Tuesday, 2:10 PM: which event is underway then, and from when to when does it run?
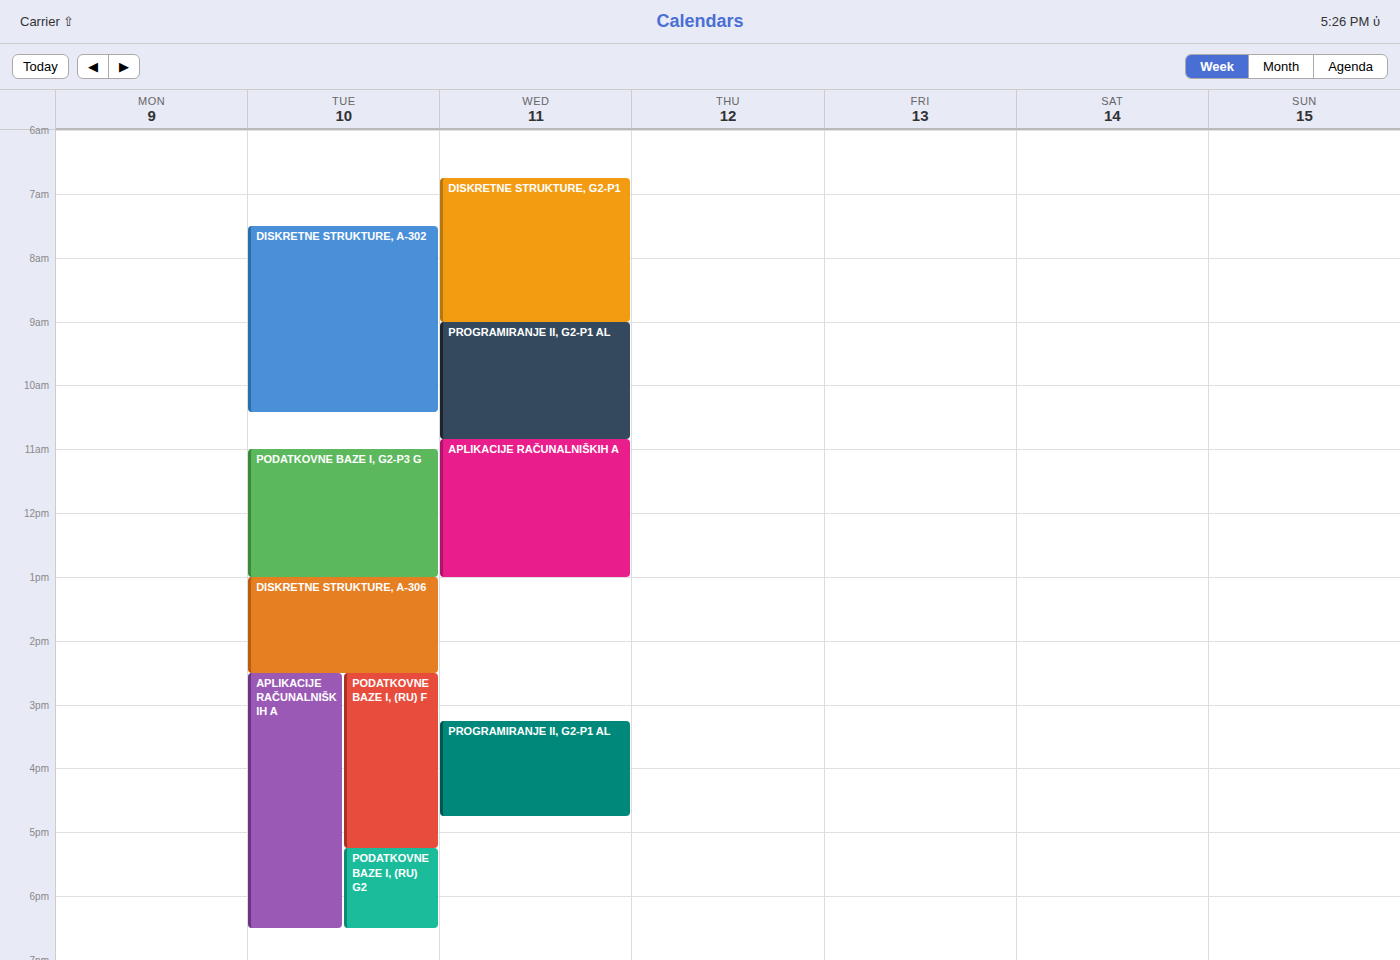
"DISKRETNE STRUKTURE, A-306", 1:00 PM to 2:30 PM